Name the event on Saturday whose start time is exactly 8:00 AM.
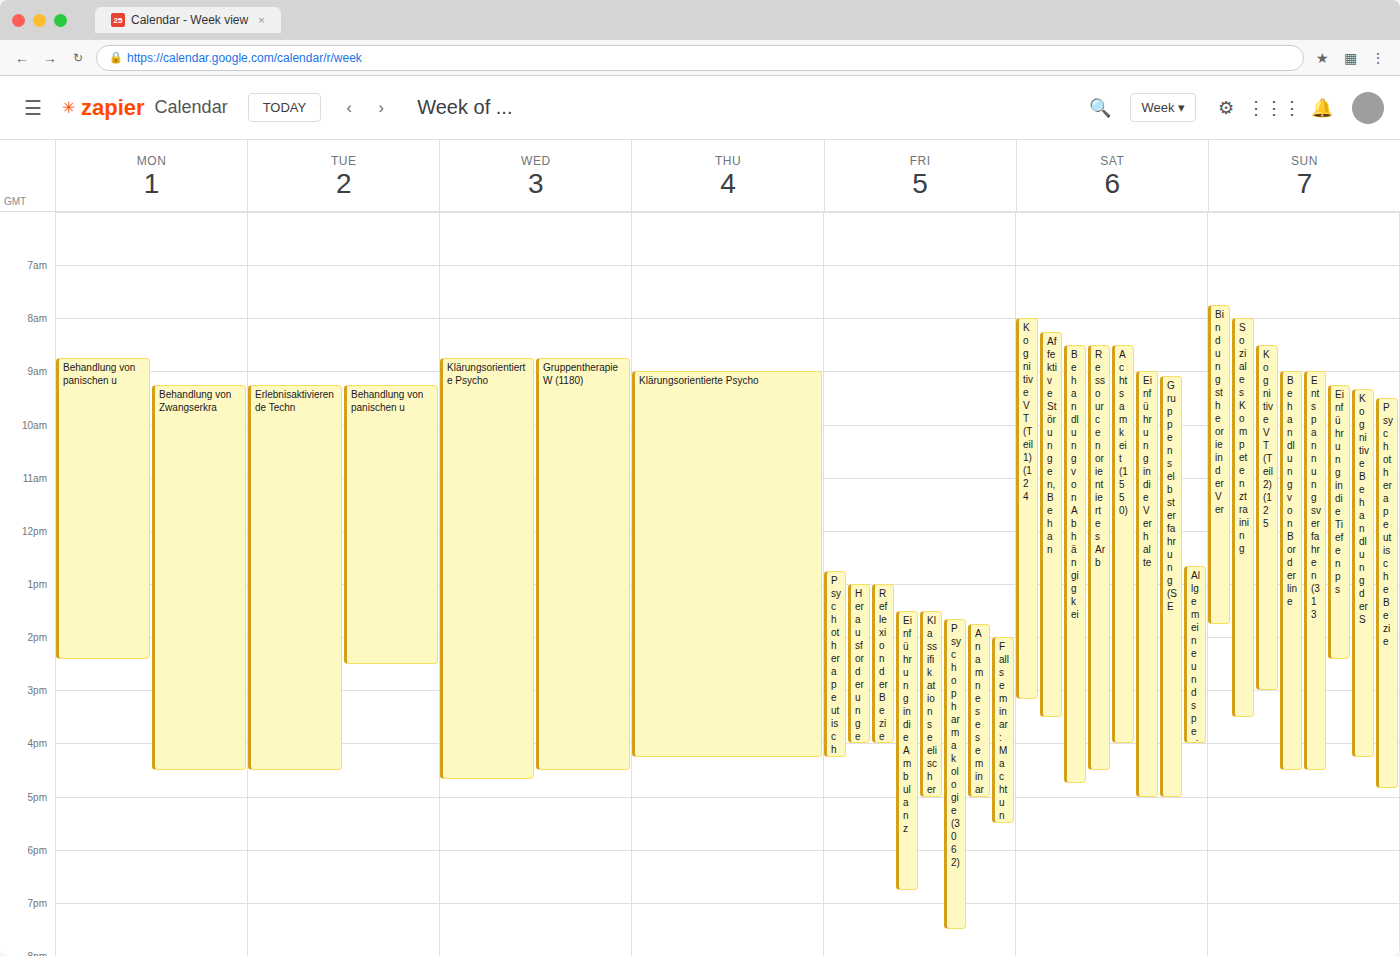
"Kognitive VT (Teil 1) (124"